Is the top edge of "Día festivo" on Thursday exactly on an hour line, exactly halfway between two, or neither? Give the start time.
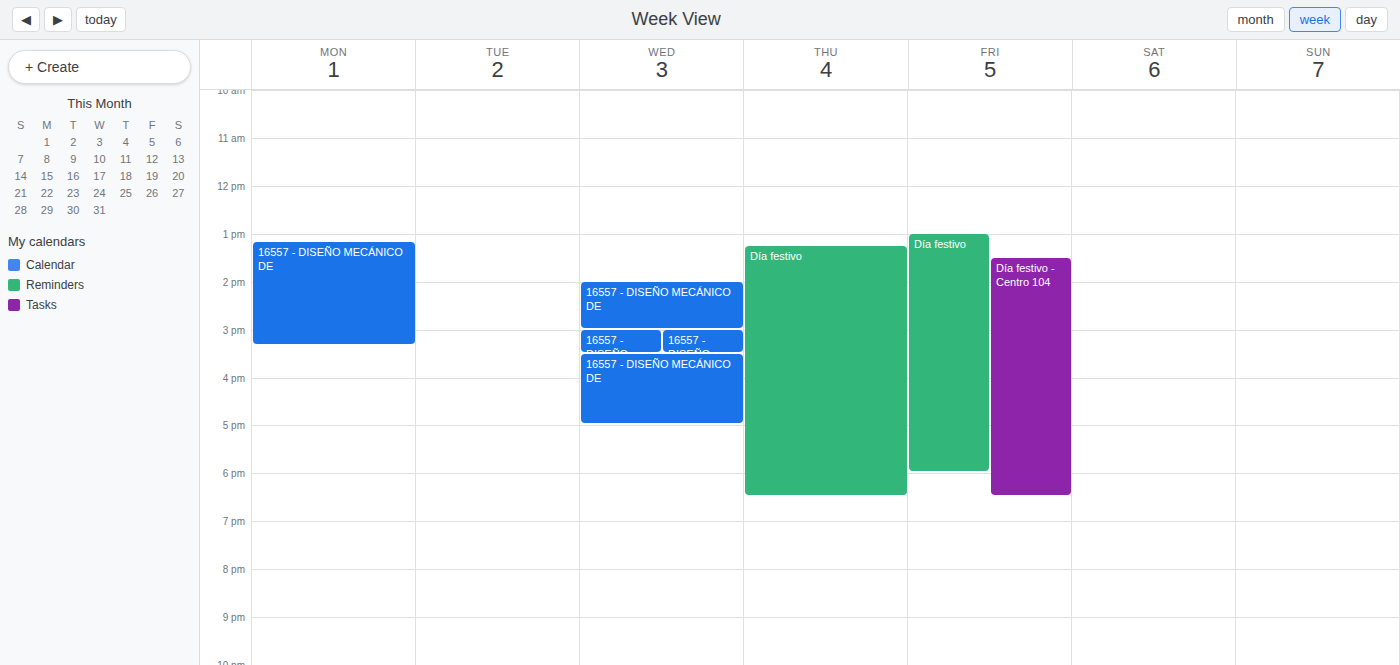
1:15 PM -- neither: a quarter of the way from the 1 PM line to the 2 PM line.